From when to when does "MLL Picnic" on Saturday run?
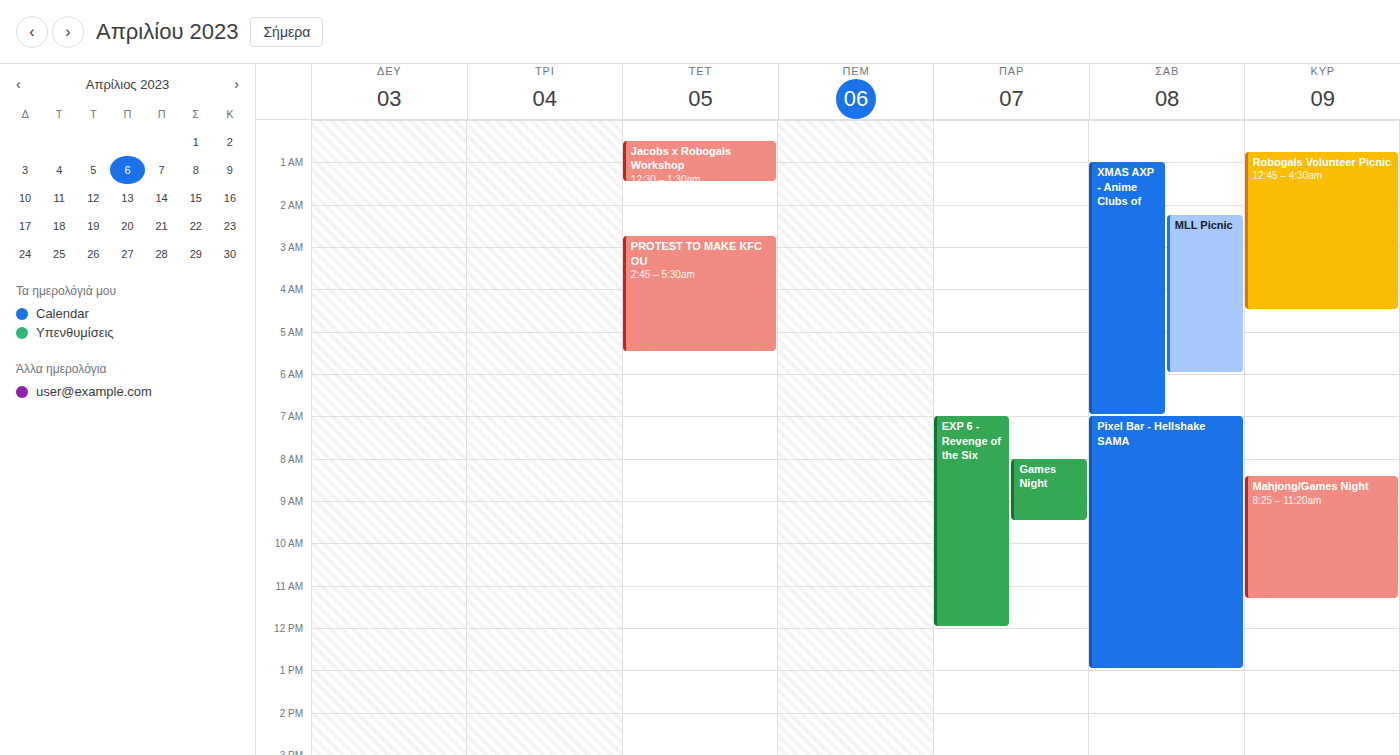
2:15 AM to 6:00 AM